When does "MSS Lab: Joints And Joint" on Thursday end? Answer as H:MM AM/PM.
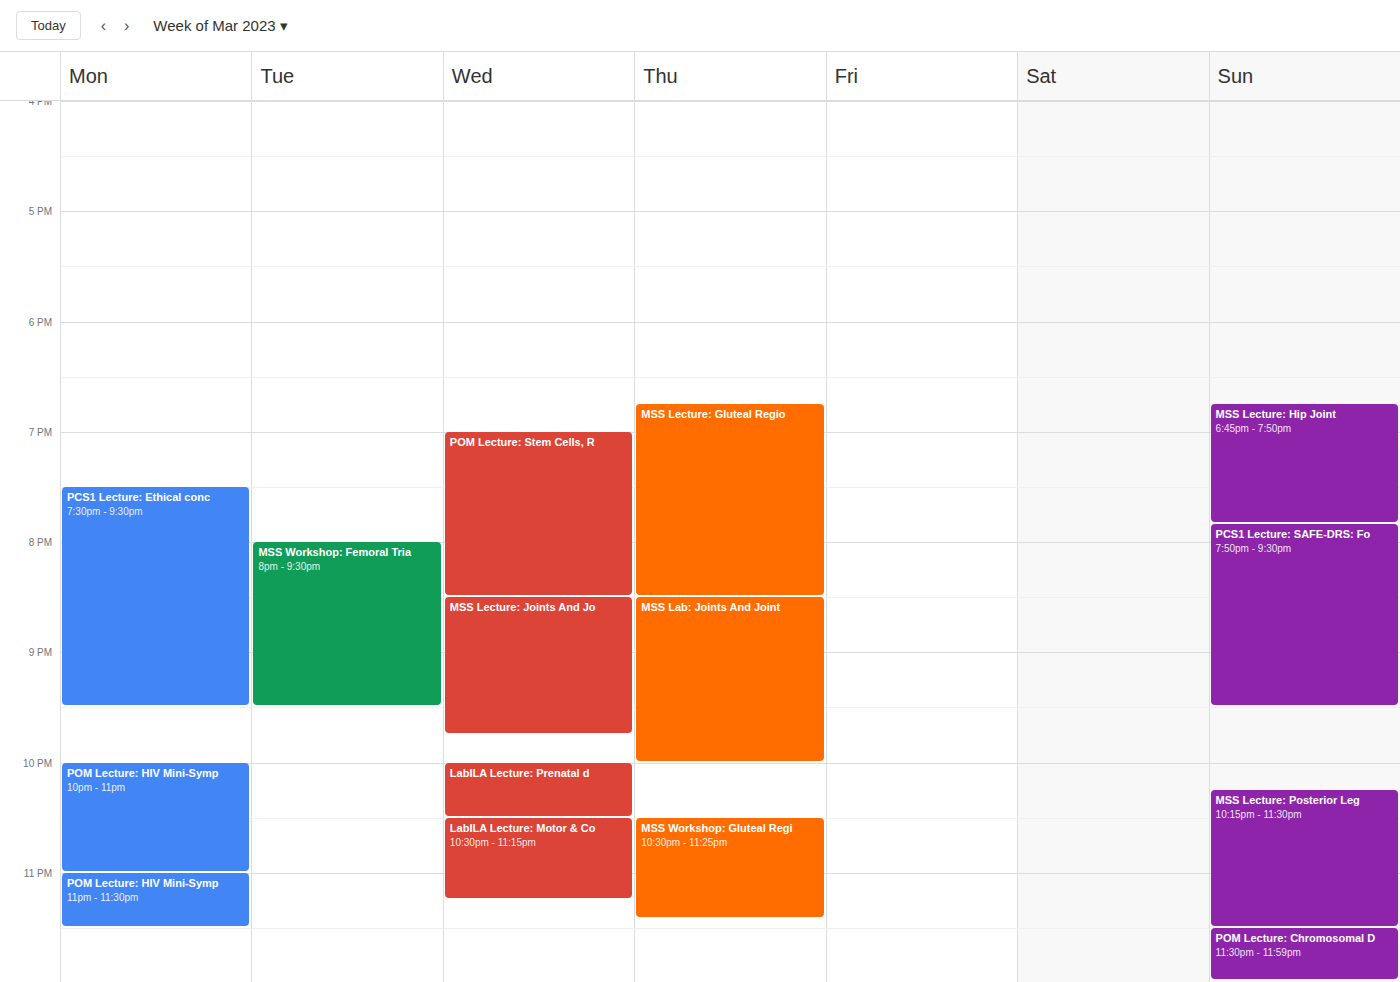
10:00 PM